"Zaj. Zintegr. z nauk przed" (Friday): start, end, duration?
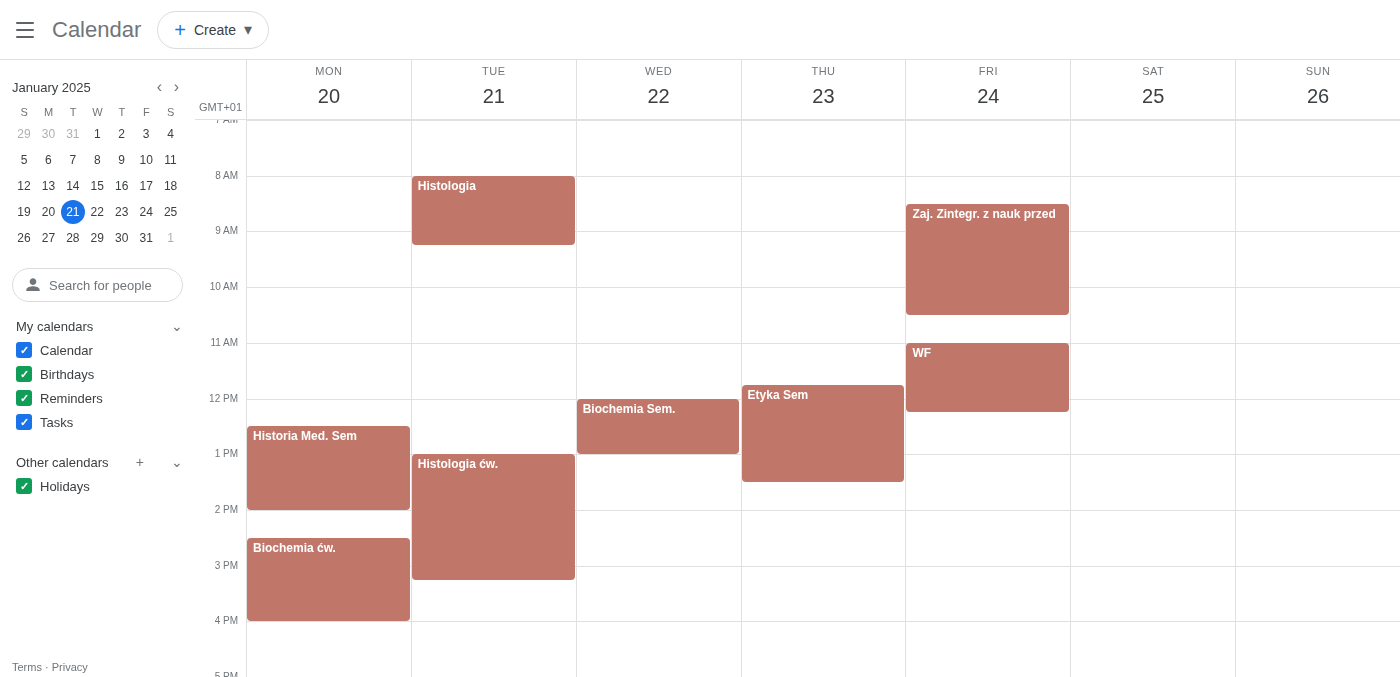
8:30 AM to 10:30 AM, 2 hours